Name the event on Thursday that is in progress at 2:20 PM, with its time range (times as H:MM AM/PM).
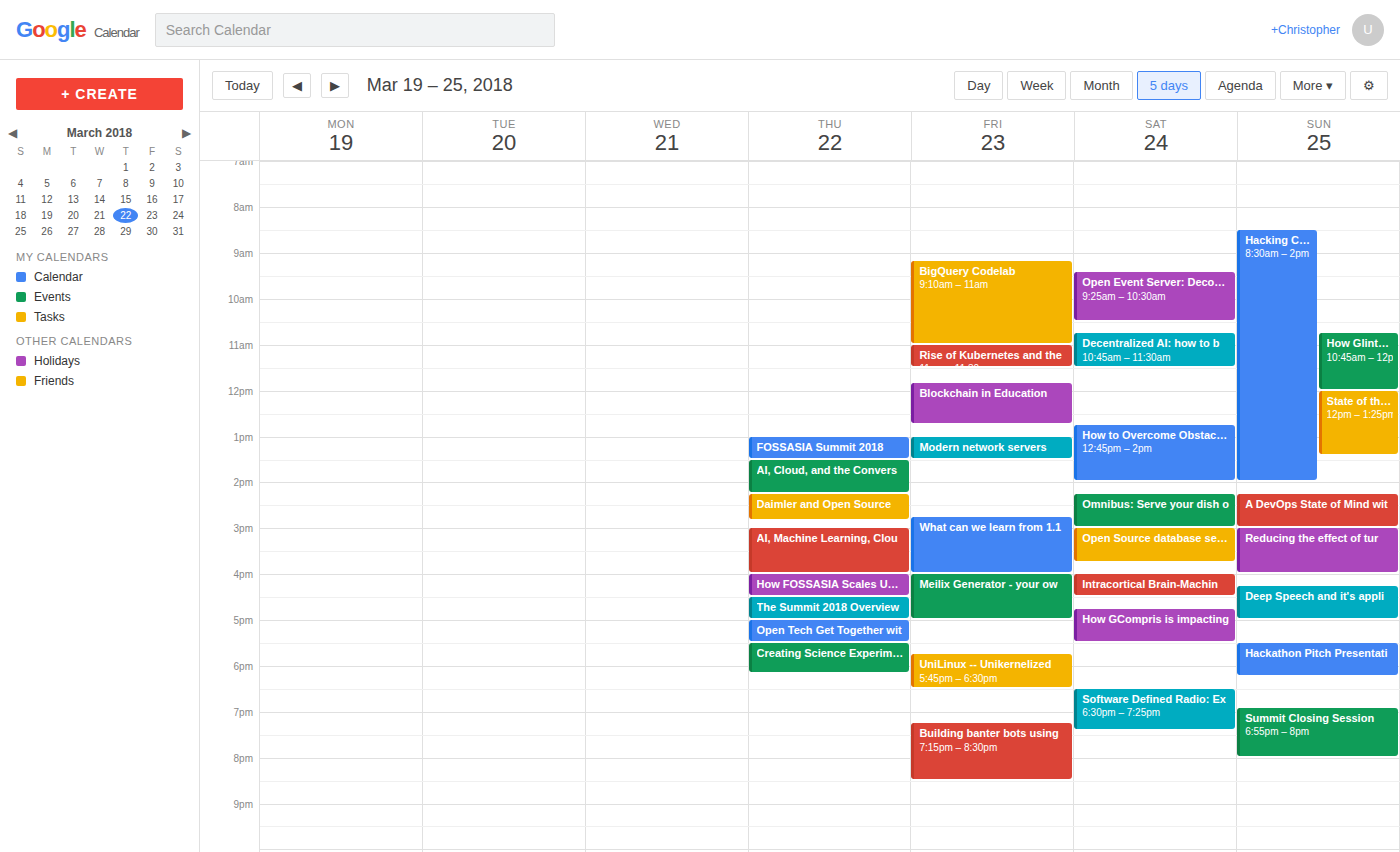
"Daimler and Open Source", 2:15 PM to 2:50 PM